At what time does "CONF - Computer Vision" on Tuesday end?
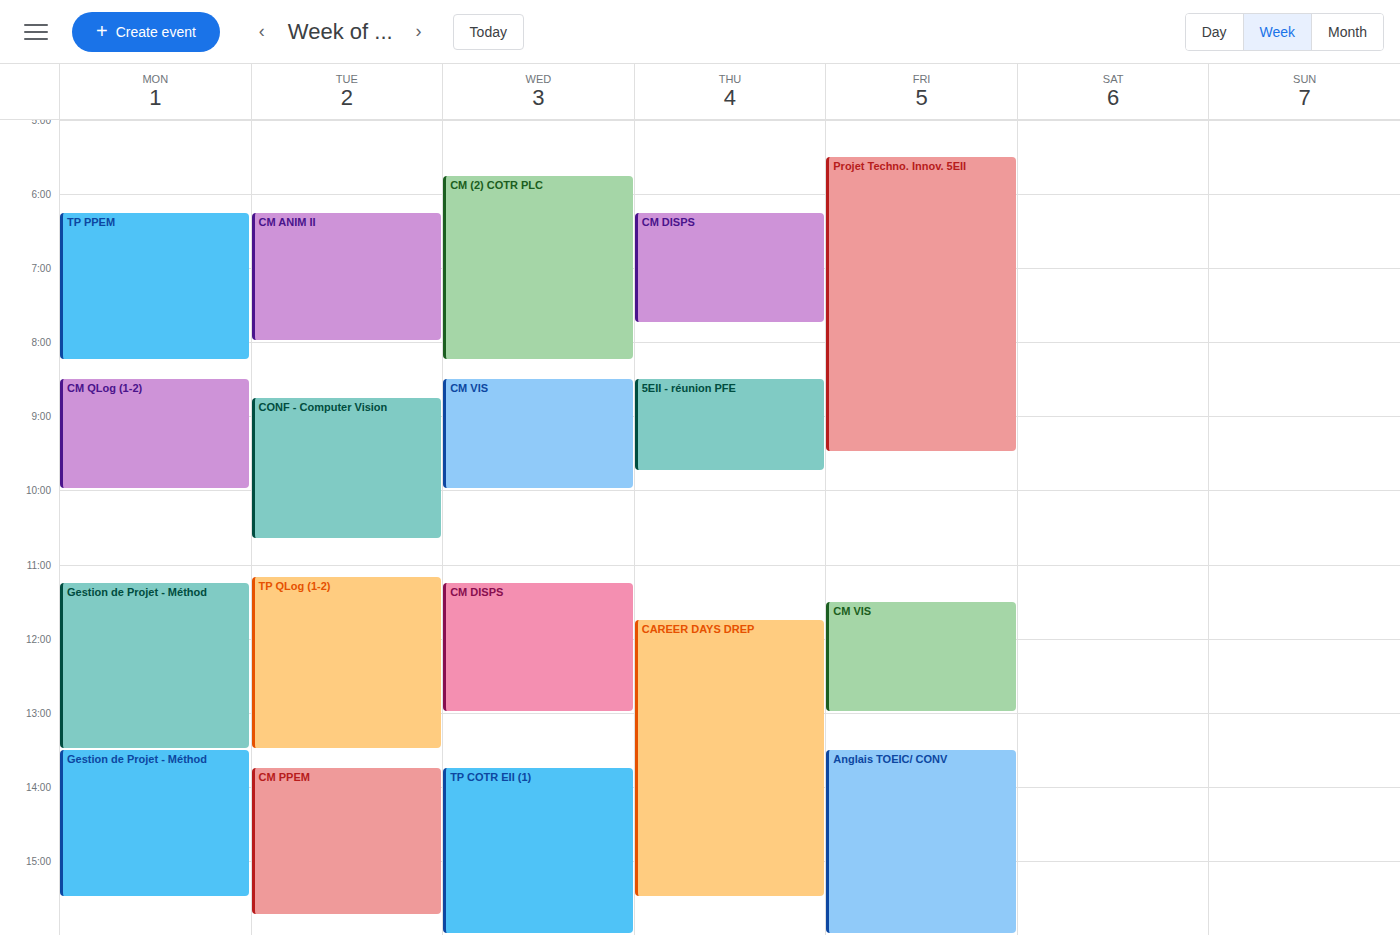
10:40 AM